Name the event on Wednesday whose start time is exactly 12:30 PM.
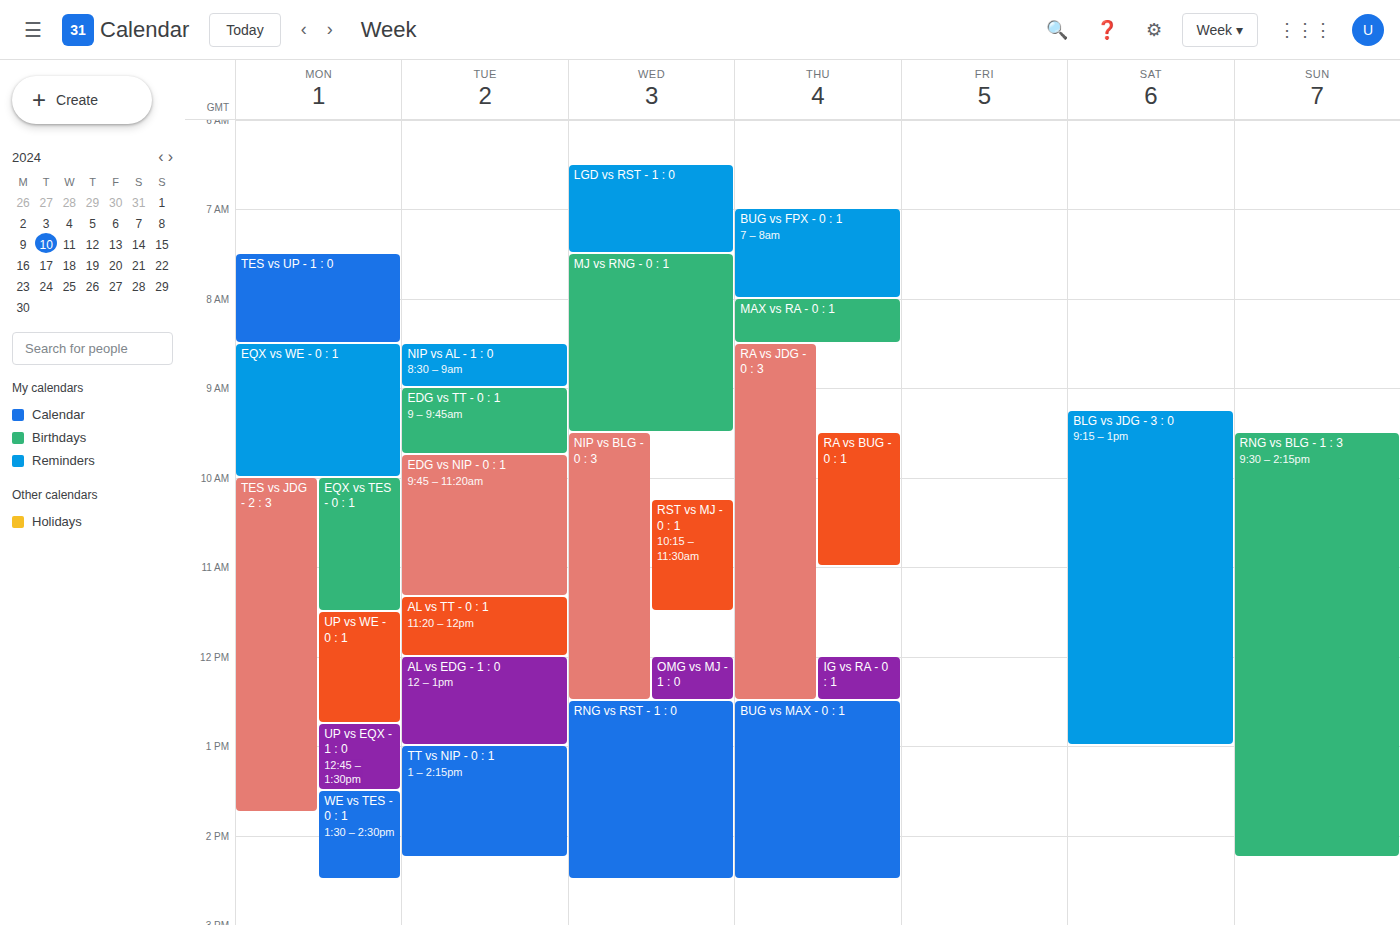
"RNG vs RST - 1 : 0"